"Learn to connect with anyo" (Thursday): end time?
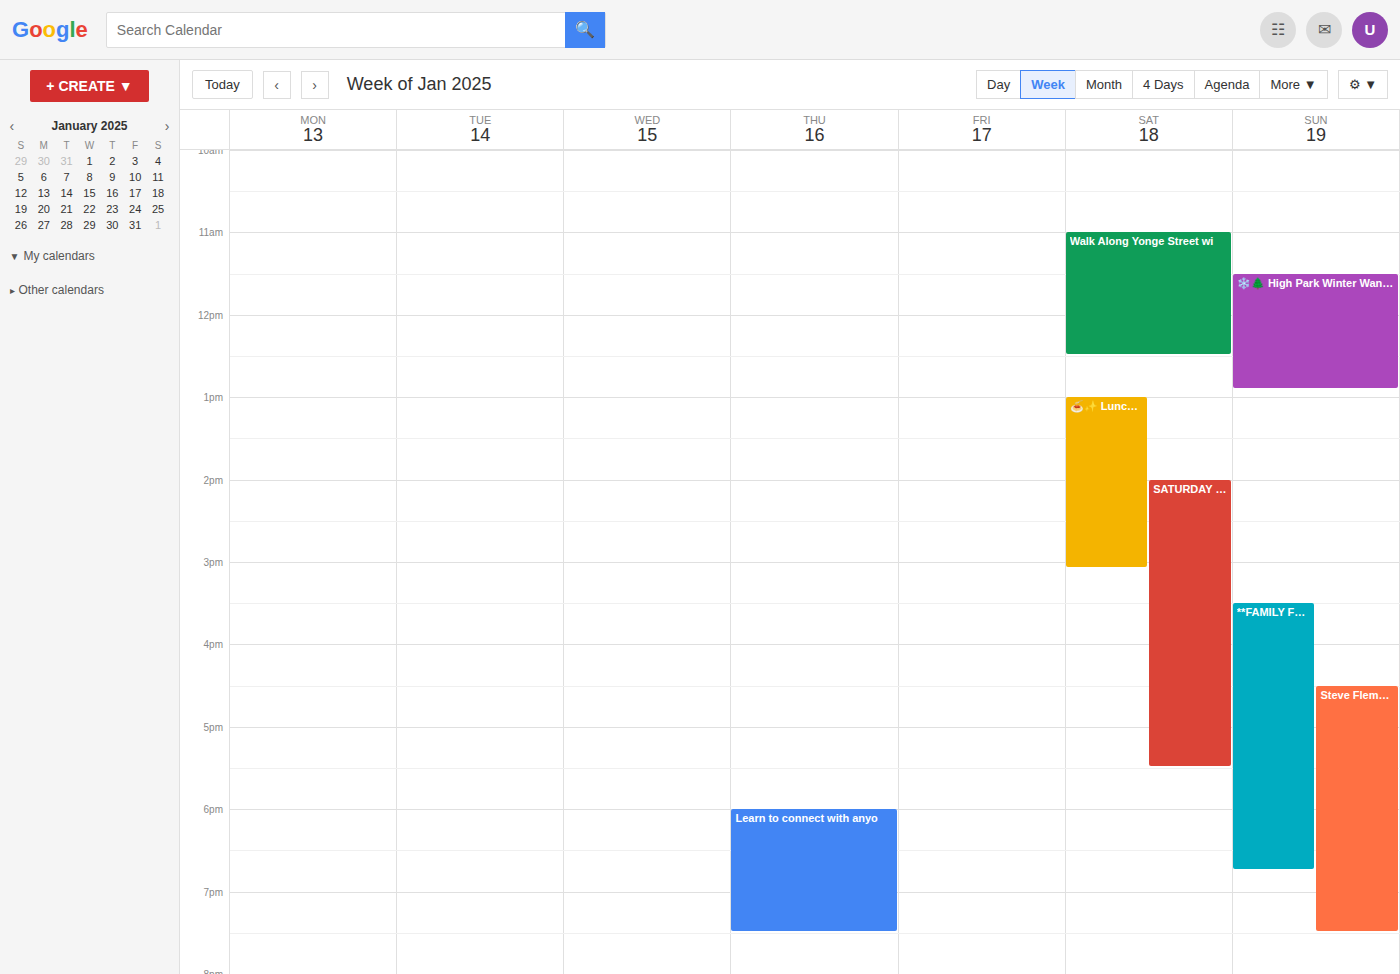
7:30 PM